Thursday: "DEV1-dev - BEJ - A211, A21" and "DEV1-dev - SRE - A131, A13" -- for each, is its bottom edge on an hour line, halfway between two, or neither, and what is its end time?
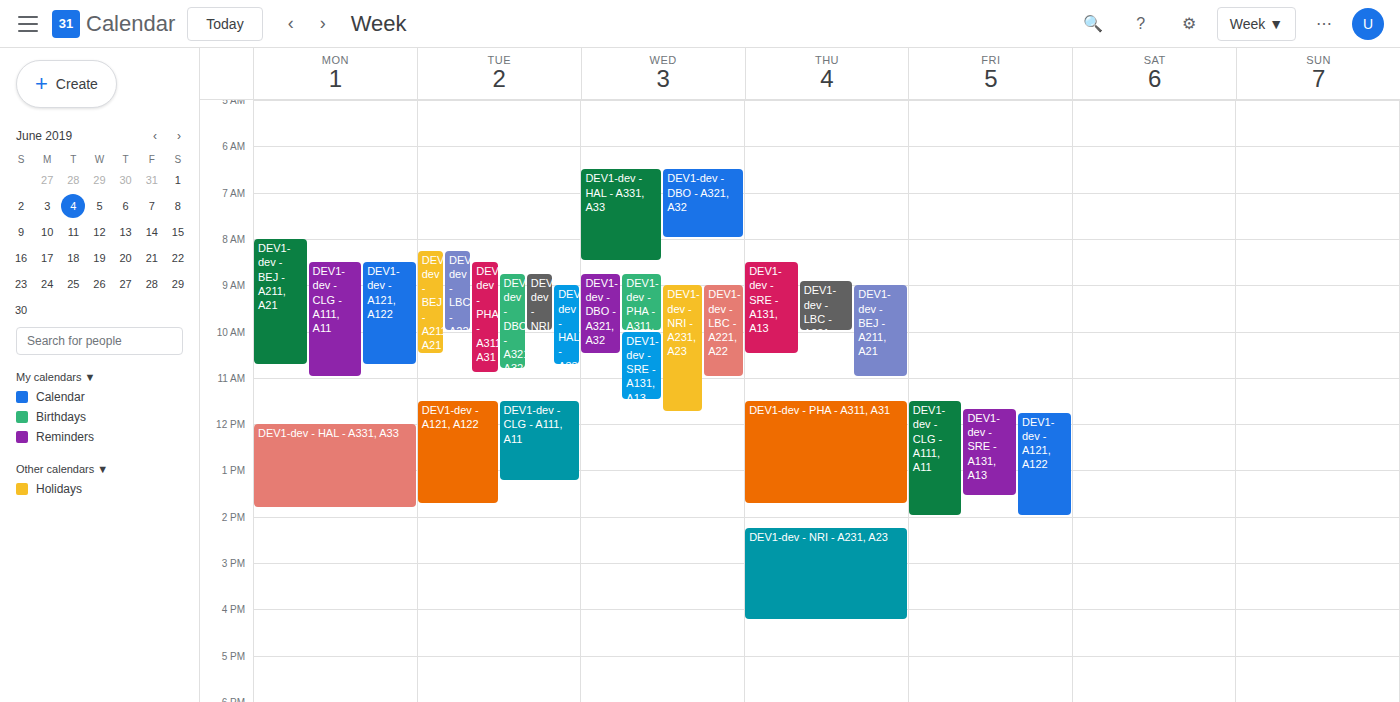
"DEV1-dev - BEJ - A211, A21": 11:00 AM, exactly on the 11 AM line. "DEV1-dev - SRE - A131, A13": 10:30 AM, halfway between the 10 AM and 11 AM lines.